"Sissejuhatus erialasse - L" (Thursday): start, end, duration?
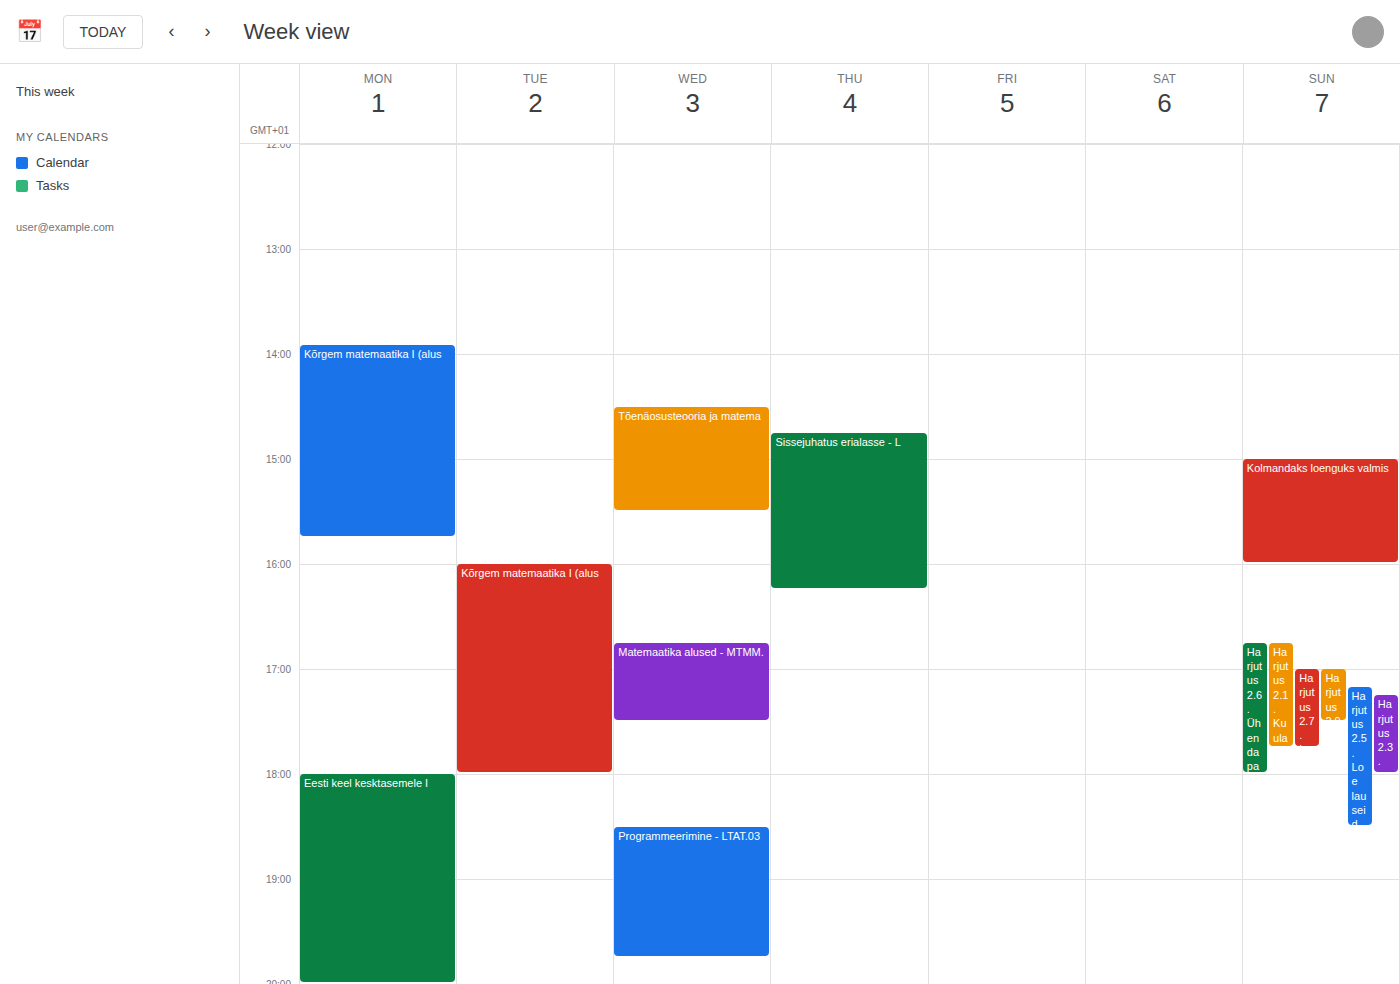
14:45 to 16:15, 1 hour 30 minutes